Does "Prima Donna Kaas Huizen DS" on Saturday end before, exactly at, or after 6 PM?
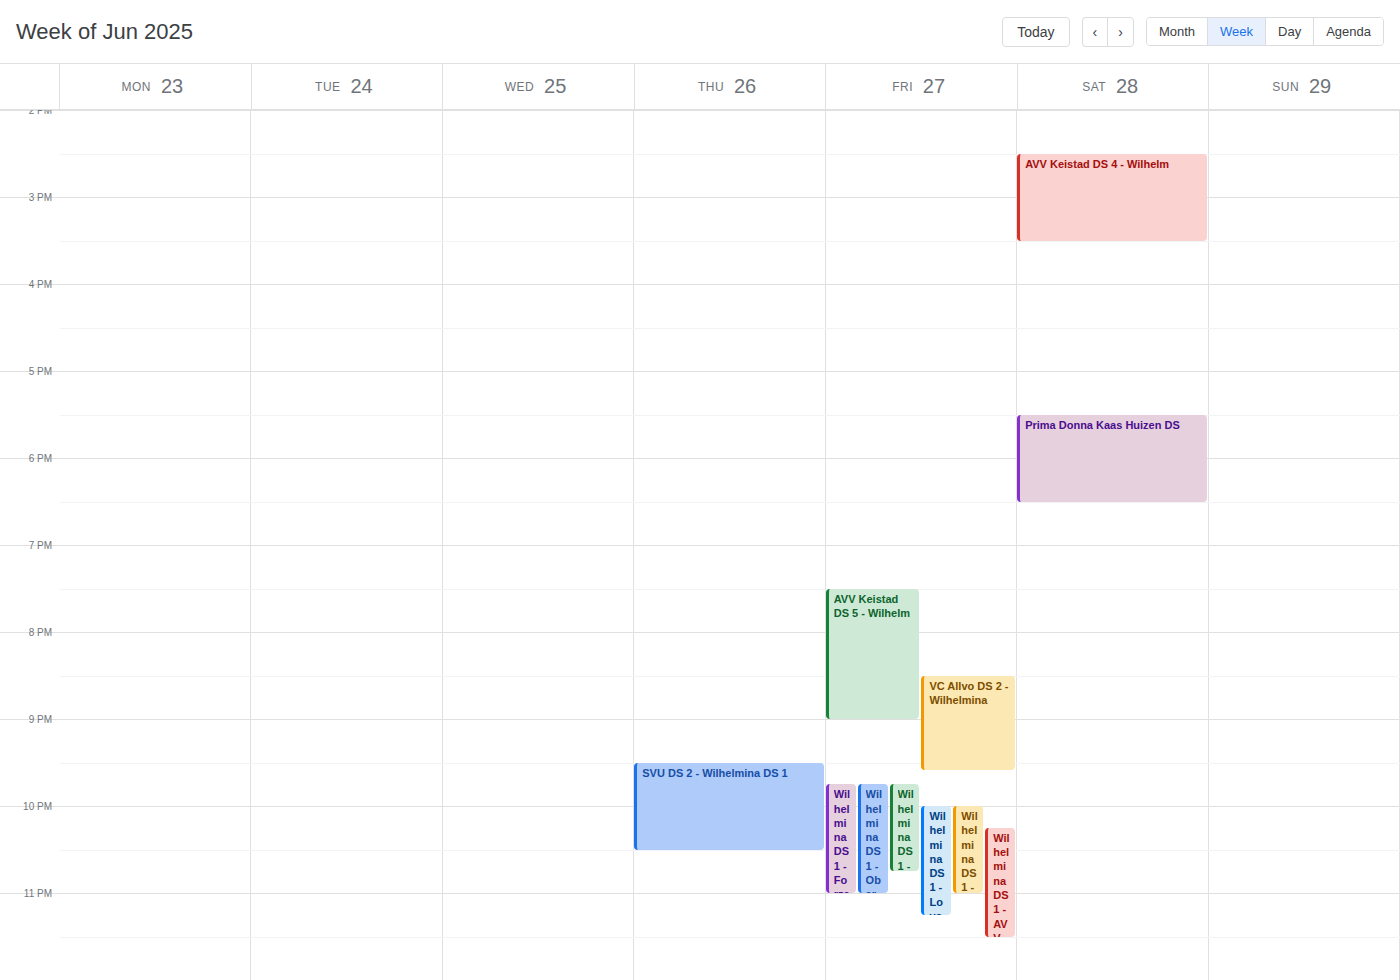
6:30 PM -- after 6 PM, 30 minutes below the 6 PM line.